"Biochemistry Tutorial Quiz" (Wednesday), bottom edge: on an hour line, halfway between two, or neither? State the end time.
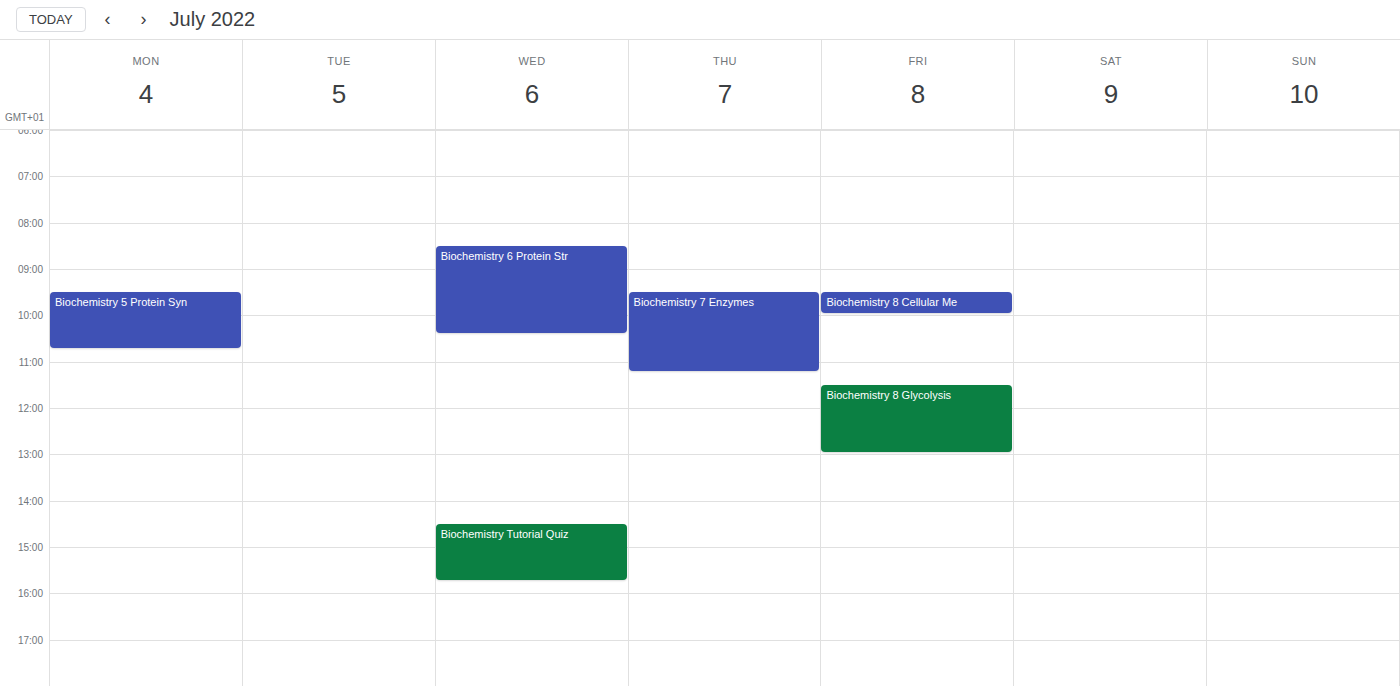
15:45 -- neither: three quarters of the way from the 15:00 line to the 16:00 line.